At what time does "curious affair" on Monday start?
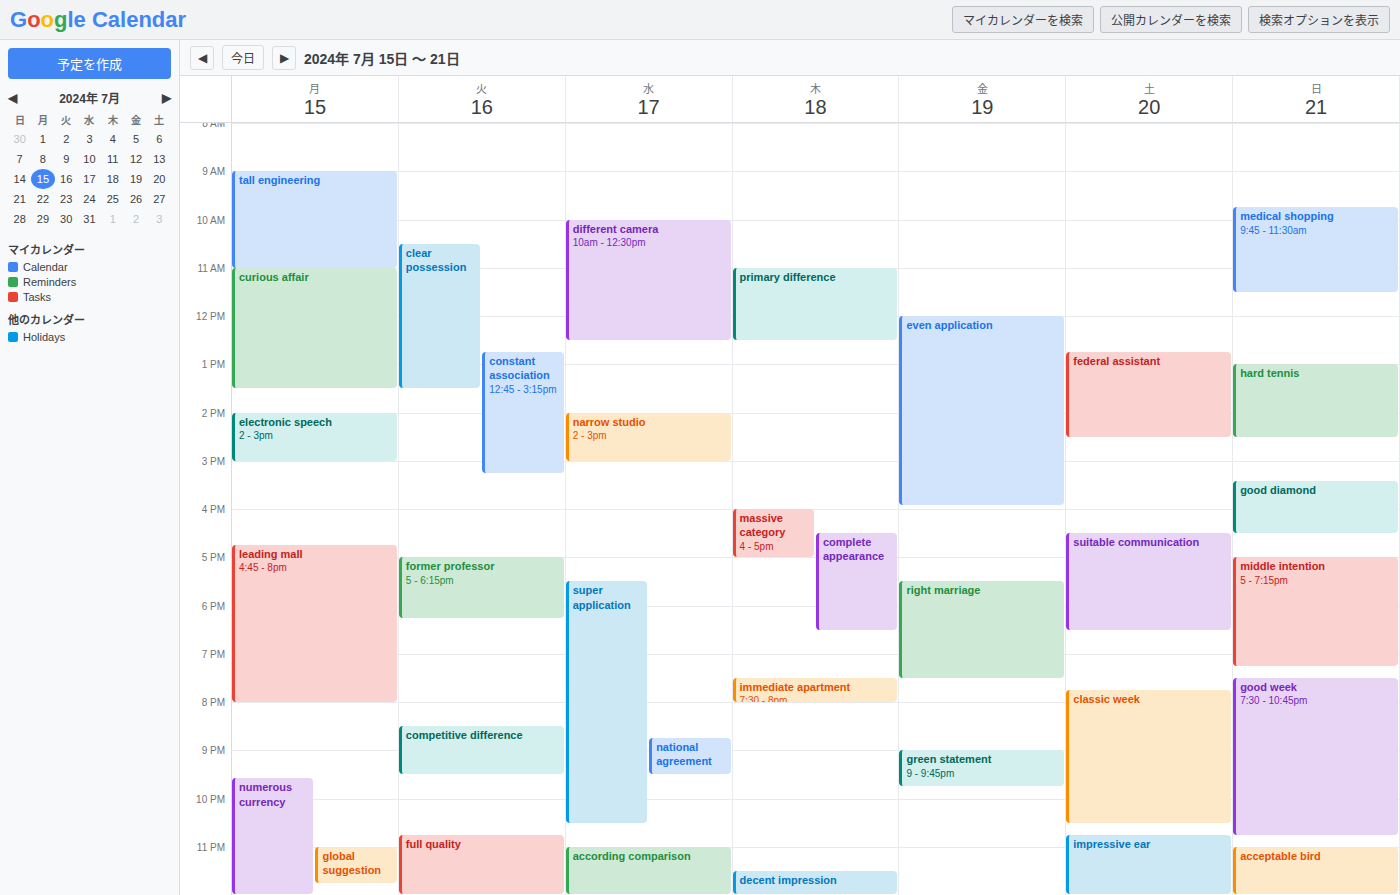
11:00 AM